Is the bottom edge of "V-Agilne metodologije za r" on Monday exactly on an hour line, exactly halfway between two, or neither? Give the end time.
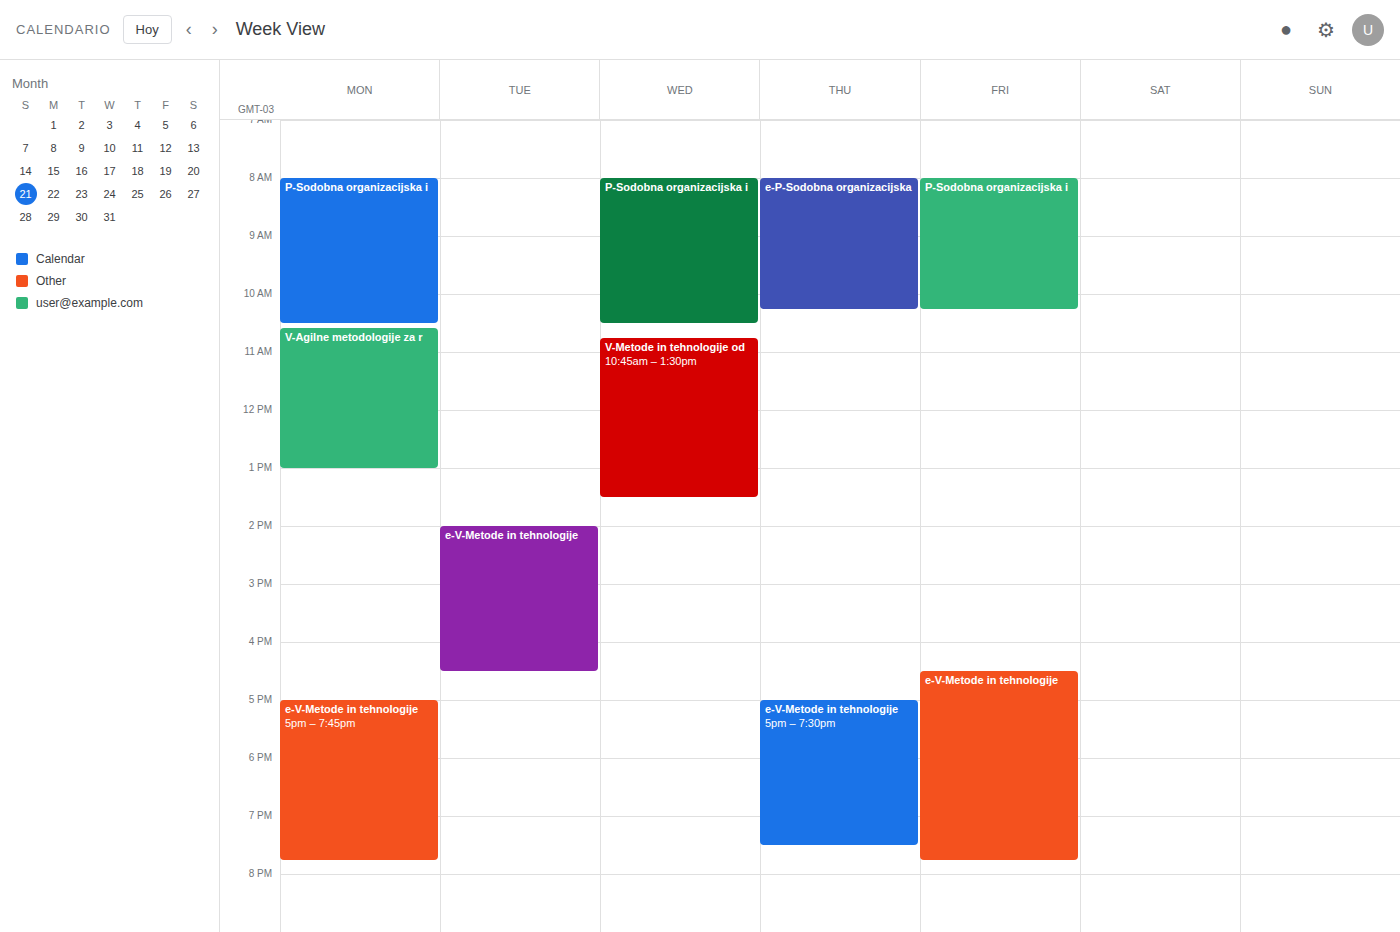
1:00 PM -- exactly on the 1 PM line.